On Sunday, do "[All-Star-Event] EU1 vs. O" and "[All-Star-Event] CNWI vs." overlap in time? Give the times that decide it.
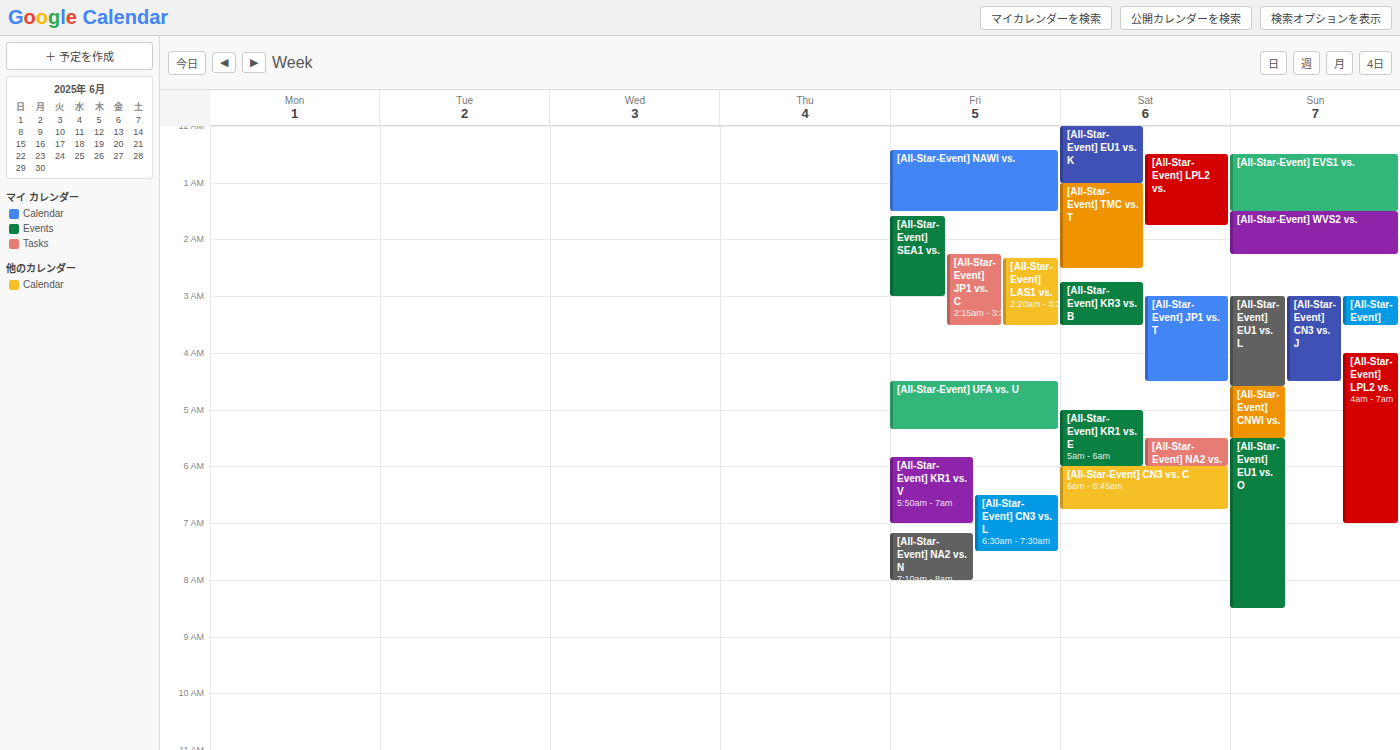
"[All-Star-Event] CNWI vs." ends at 5:30 AM, exactly when "[All-Star-Event] EU1 vs. O" starts -- they touch but do not overlap.